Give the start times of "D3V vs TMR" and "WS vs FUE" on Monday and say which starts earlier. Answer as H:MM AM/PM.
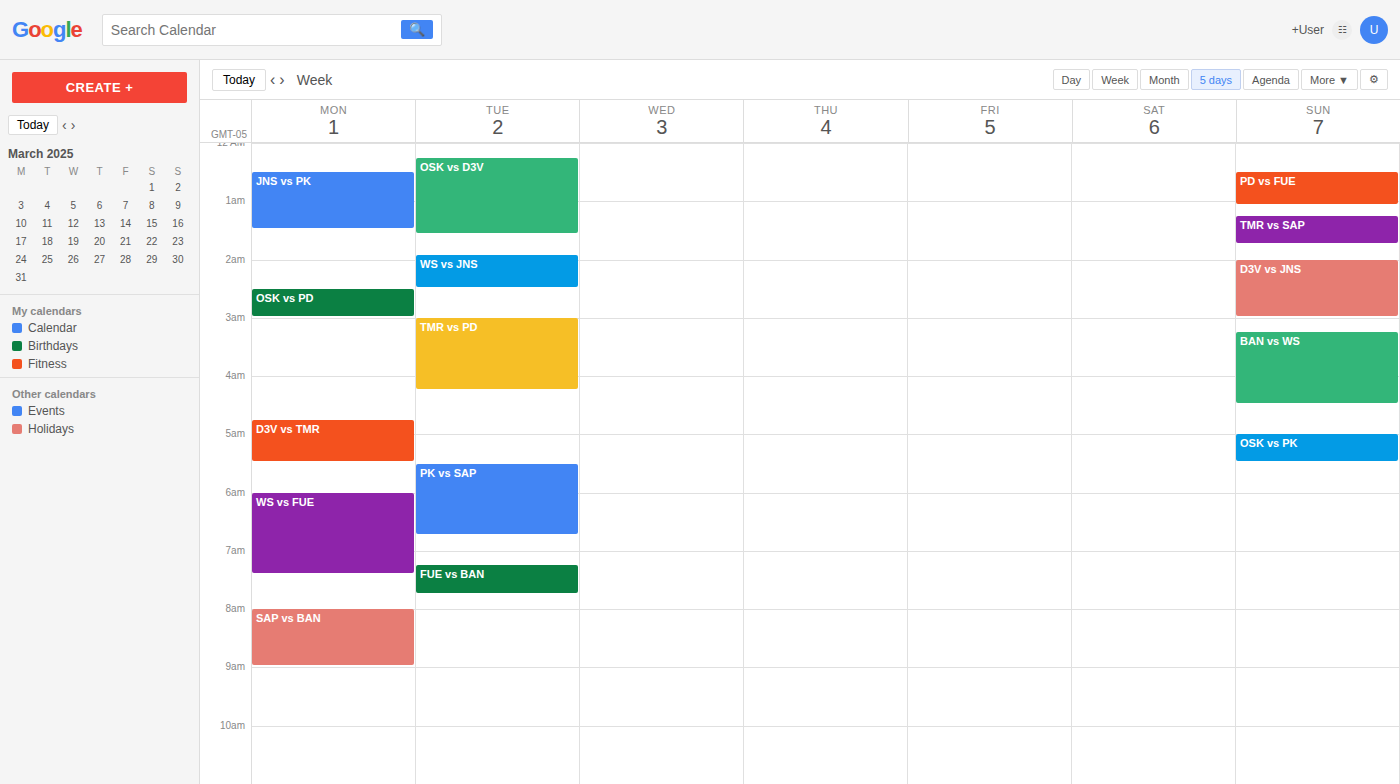
"D3V vs TMR" 4:45 AM; "WS vs FUE" 6:00 AM.